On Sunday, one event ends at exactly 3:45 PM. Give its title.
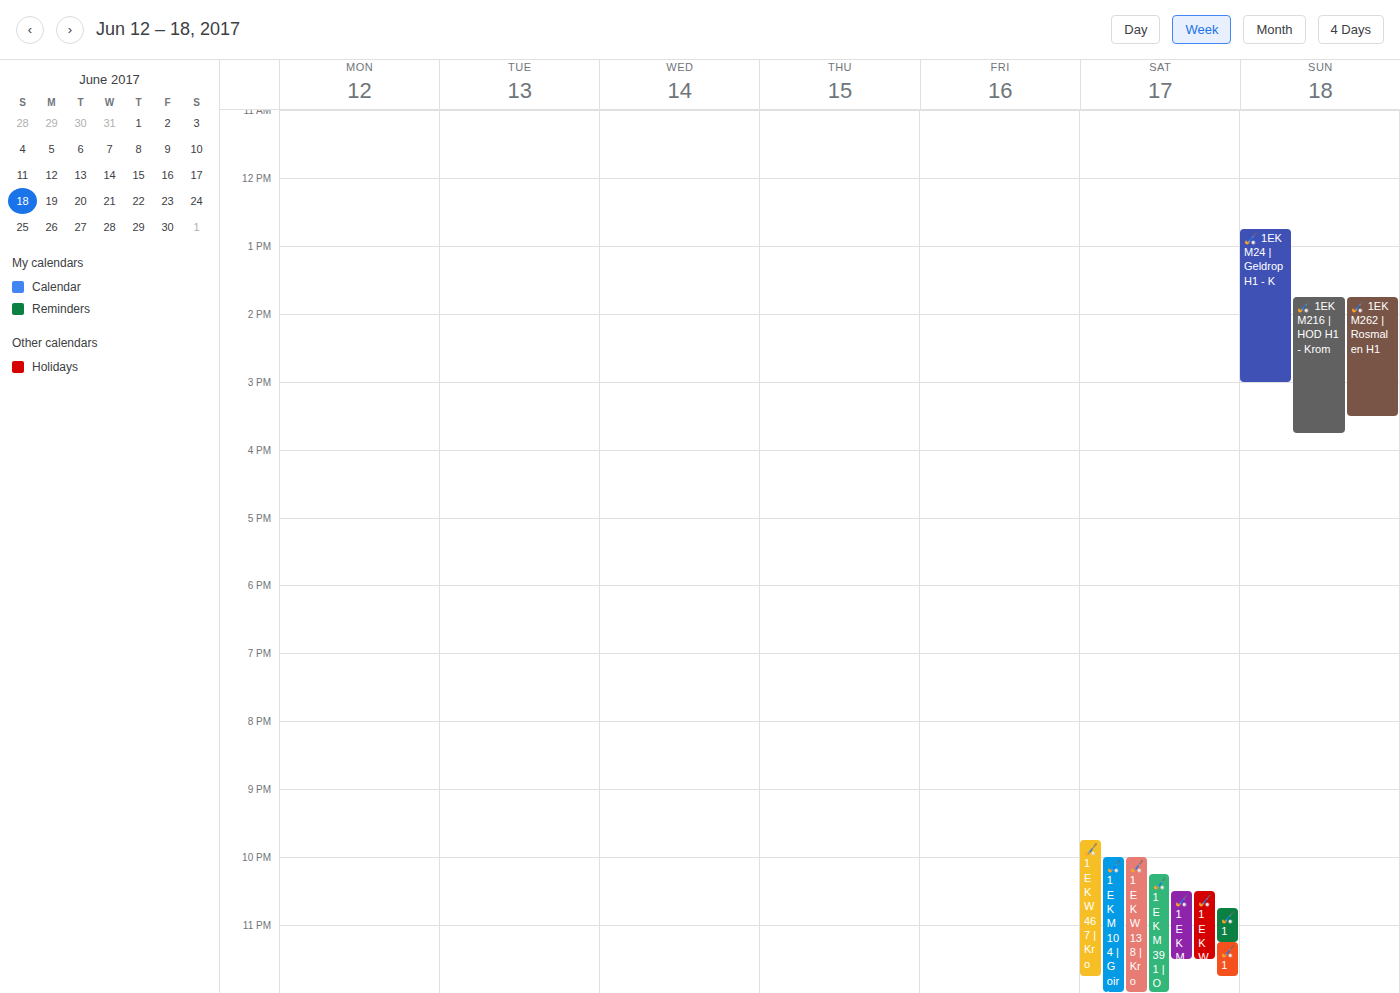
"🏑 1EK M216 | HOD H1 - Krom"